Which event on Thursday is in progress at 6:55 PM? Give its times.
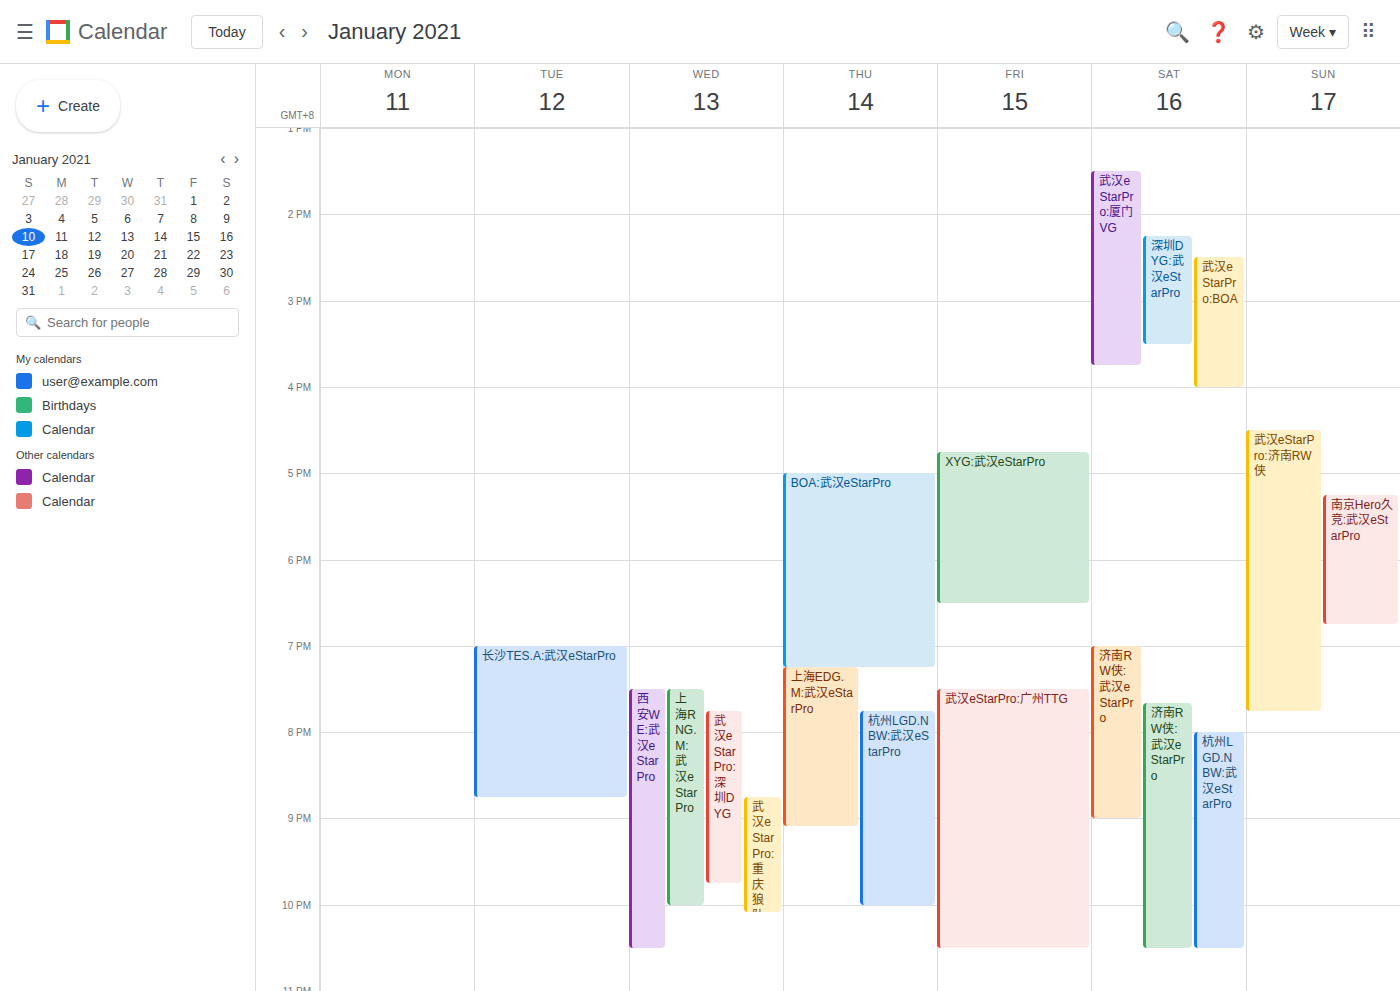
"BOA:武汉eStarPro", 5:00 PM to 7:15 PM